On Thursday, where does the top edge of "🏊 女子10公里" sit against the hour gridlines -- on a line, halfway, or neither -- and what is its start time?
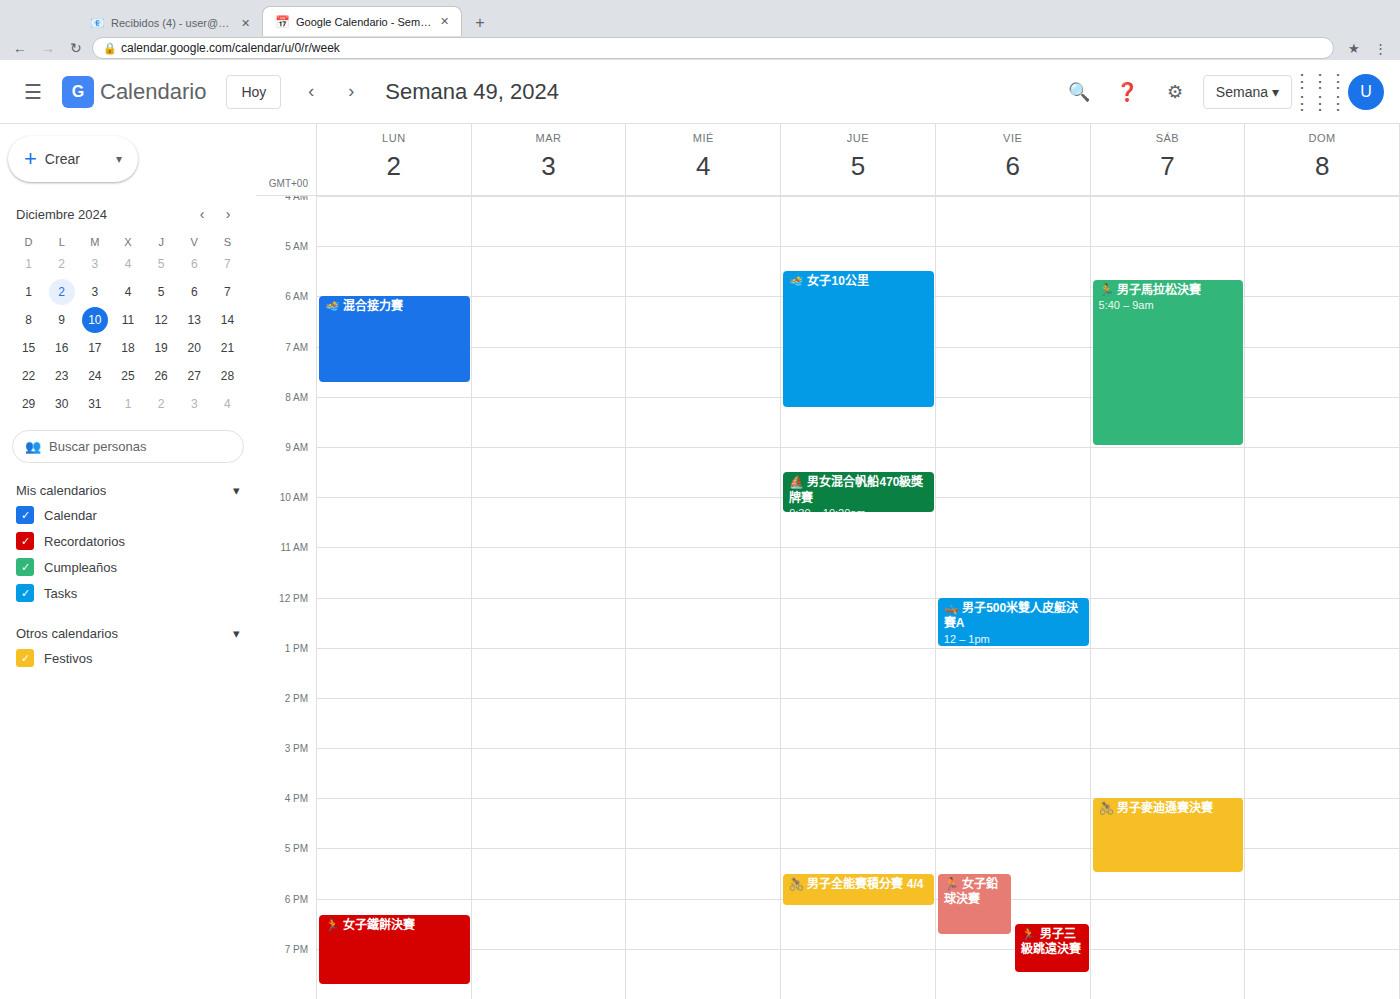
5:30 AM -- halfway between the 5 AM and 6 AM lines.